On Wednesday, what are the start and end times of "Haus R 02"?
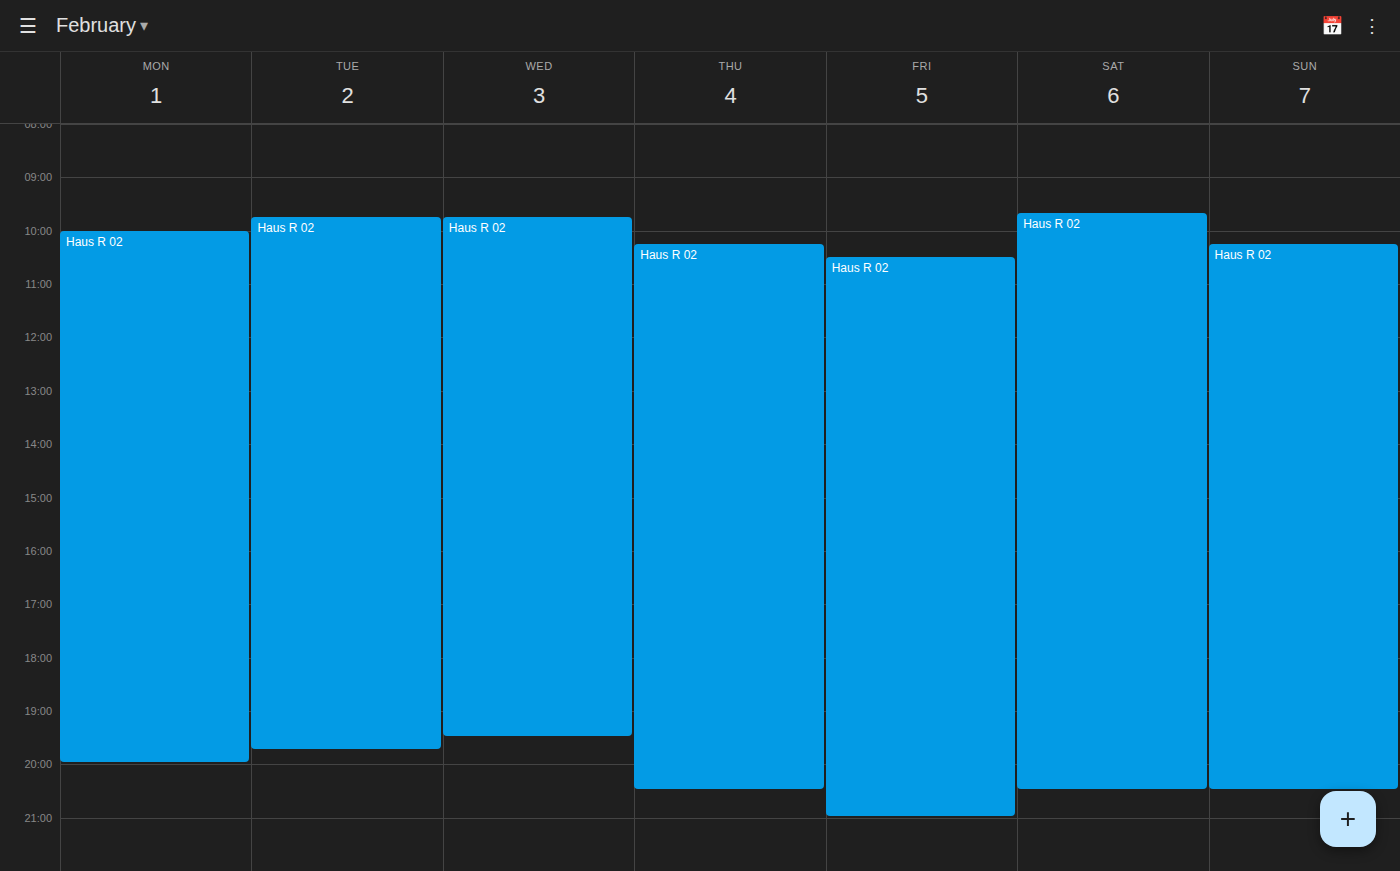
09:45 to 19:30